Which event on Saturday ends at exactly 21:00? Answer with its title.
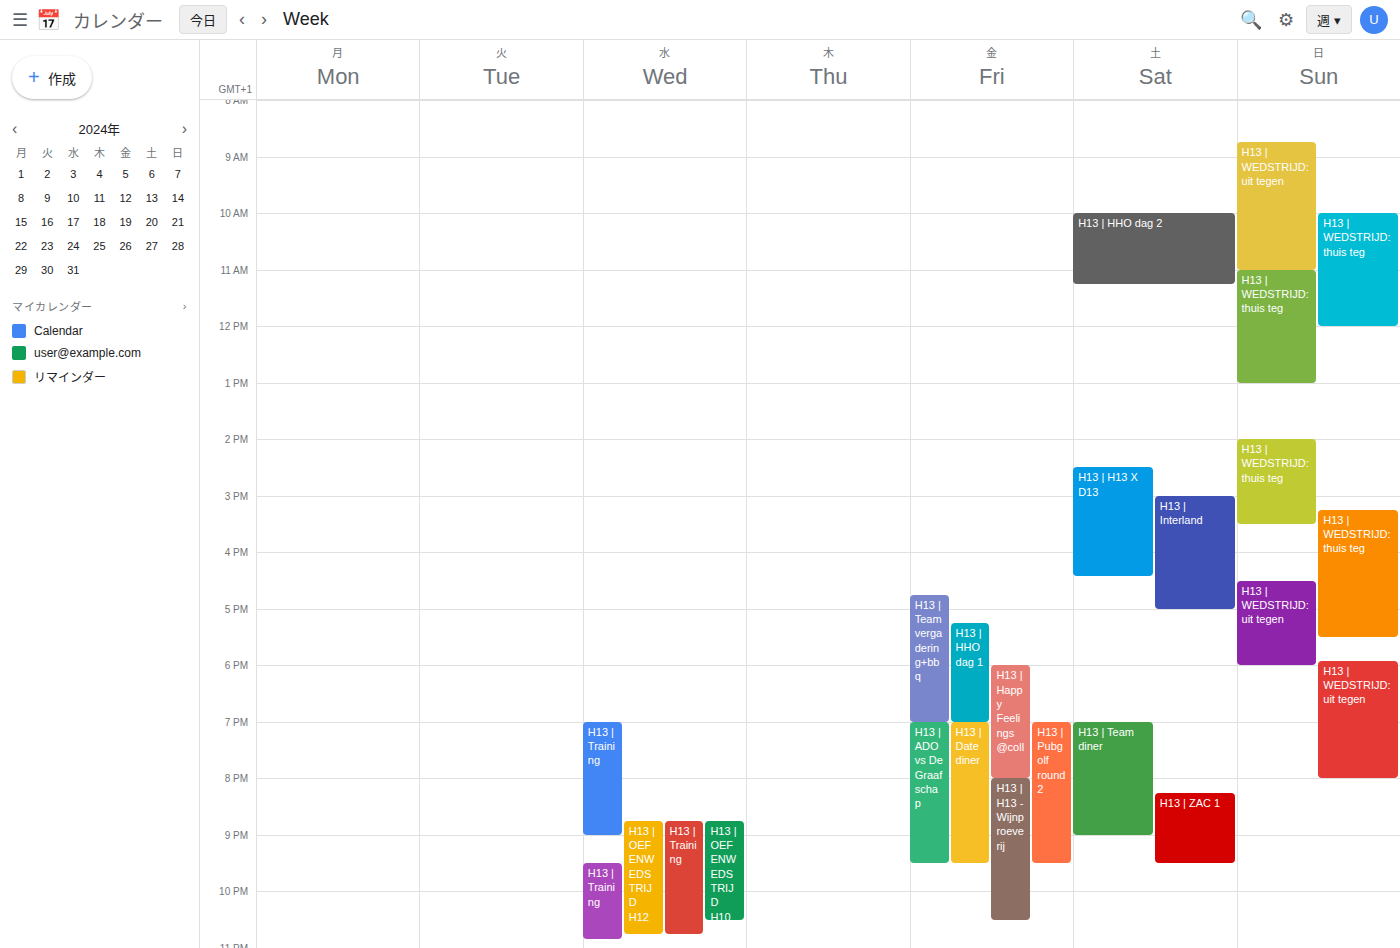
"H13 | Team diner"